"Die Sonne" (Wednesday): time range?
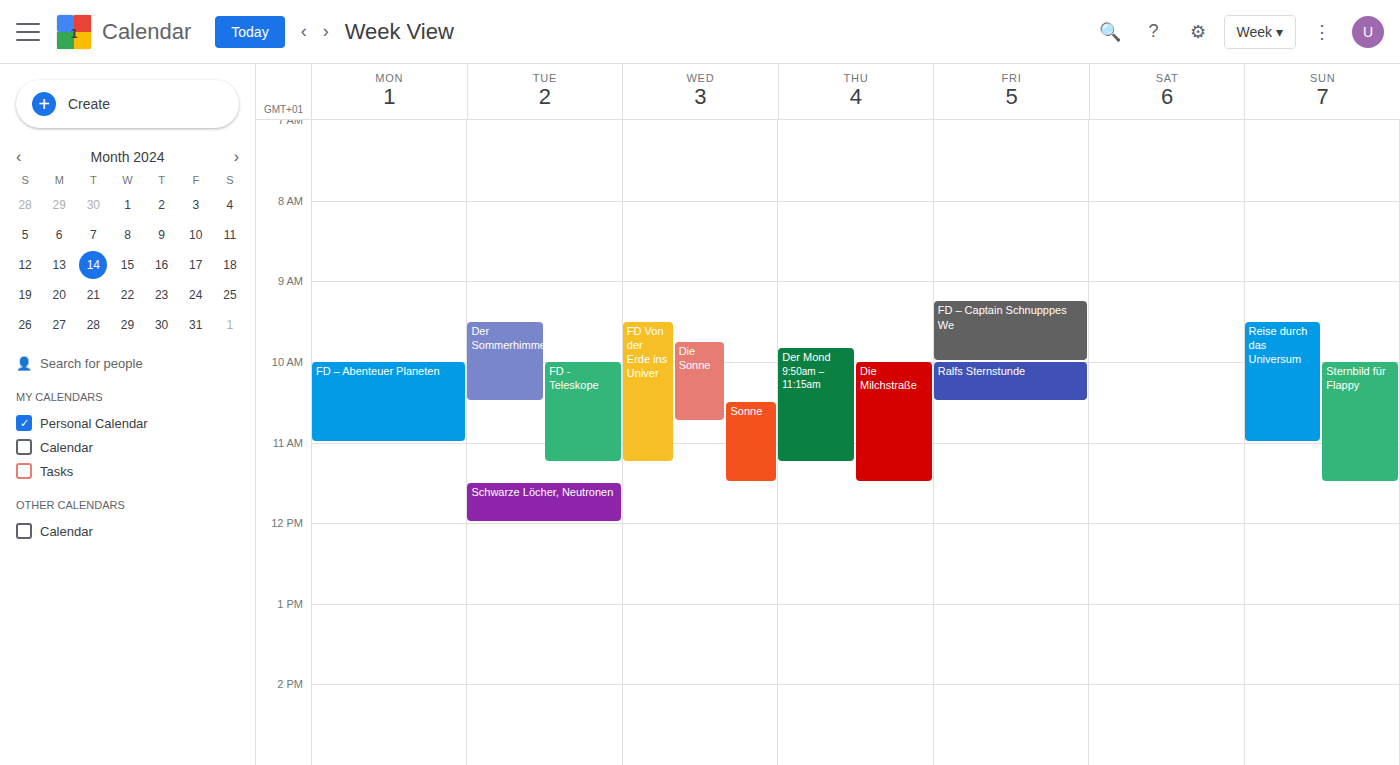
9:45 AM to 10:45 AM